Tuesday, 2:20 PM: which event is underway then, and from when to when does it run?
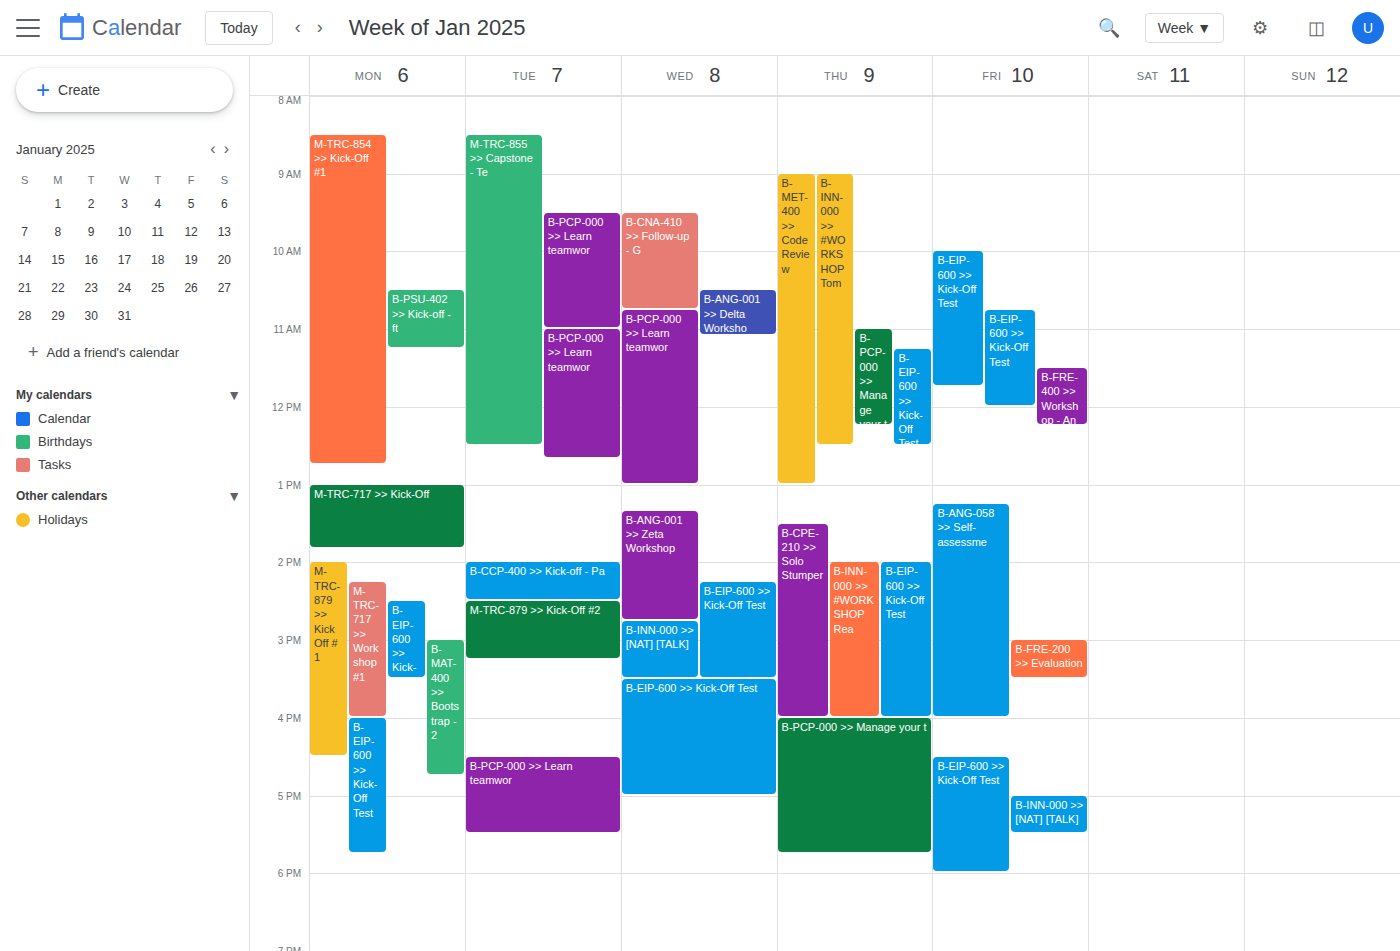
"B-CCP-400 >> Kick-off - Pa", 2:00 PM to 2:30 PM